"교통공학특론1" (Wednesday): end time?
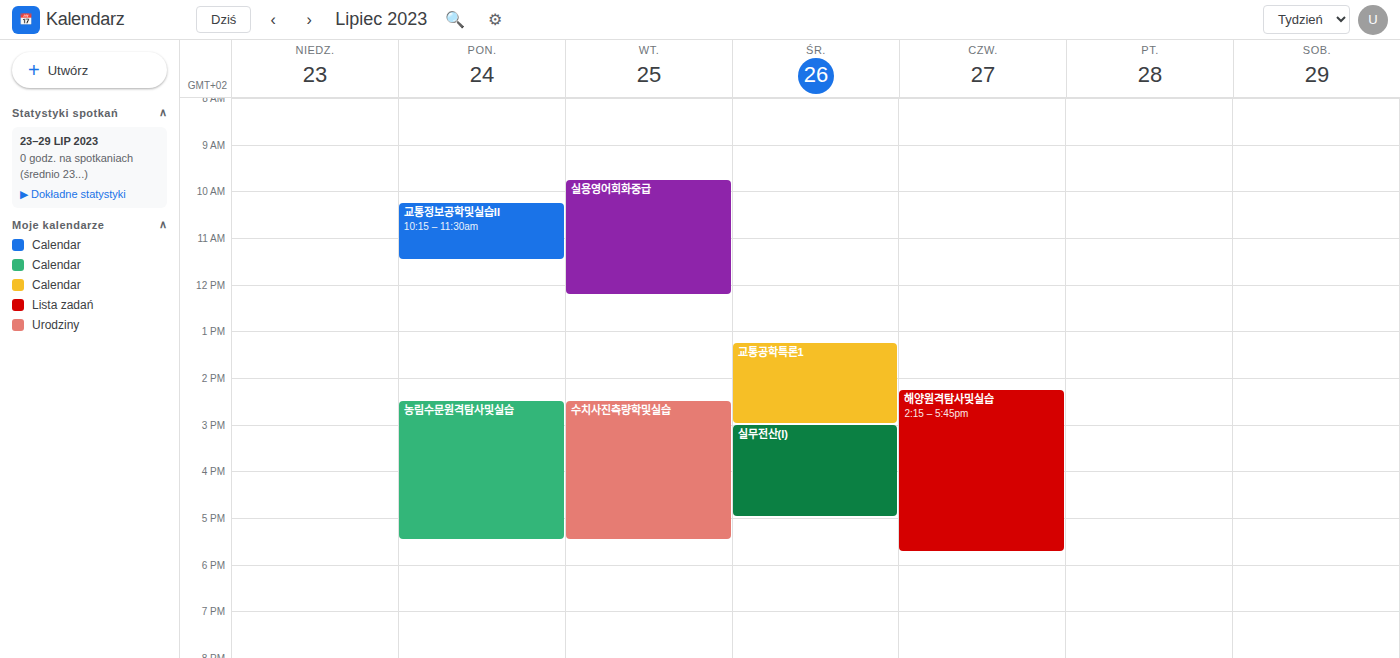
3:00 PM